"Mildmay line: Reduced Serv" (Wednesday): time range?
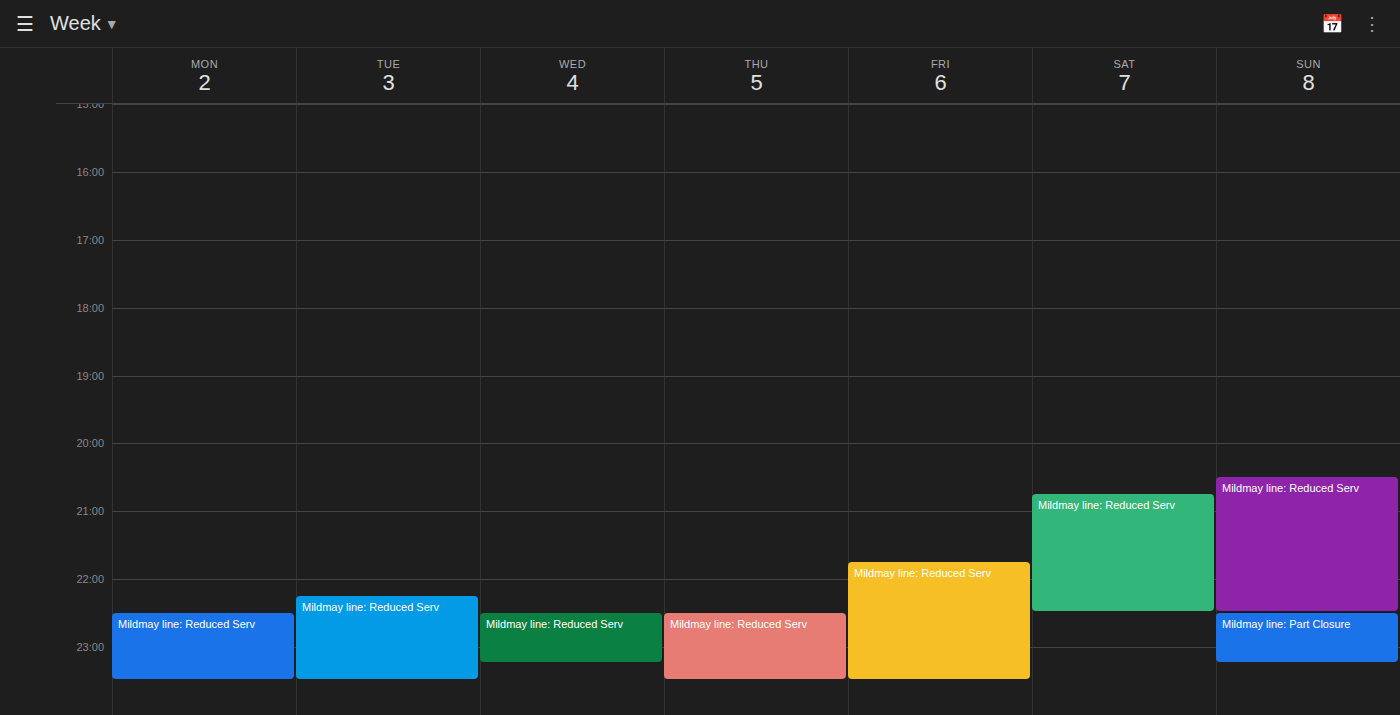
10:30 PM to 11:15 PM